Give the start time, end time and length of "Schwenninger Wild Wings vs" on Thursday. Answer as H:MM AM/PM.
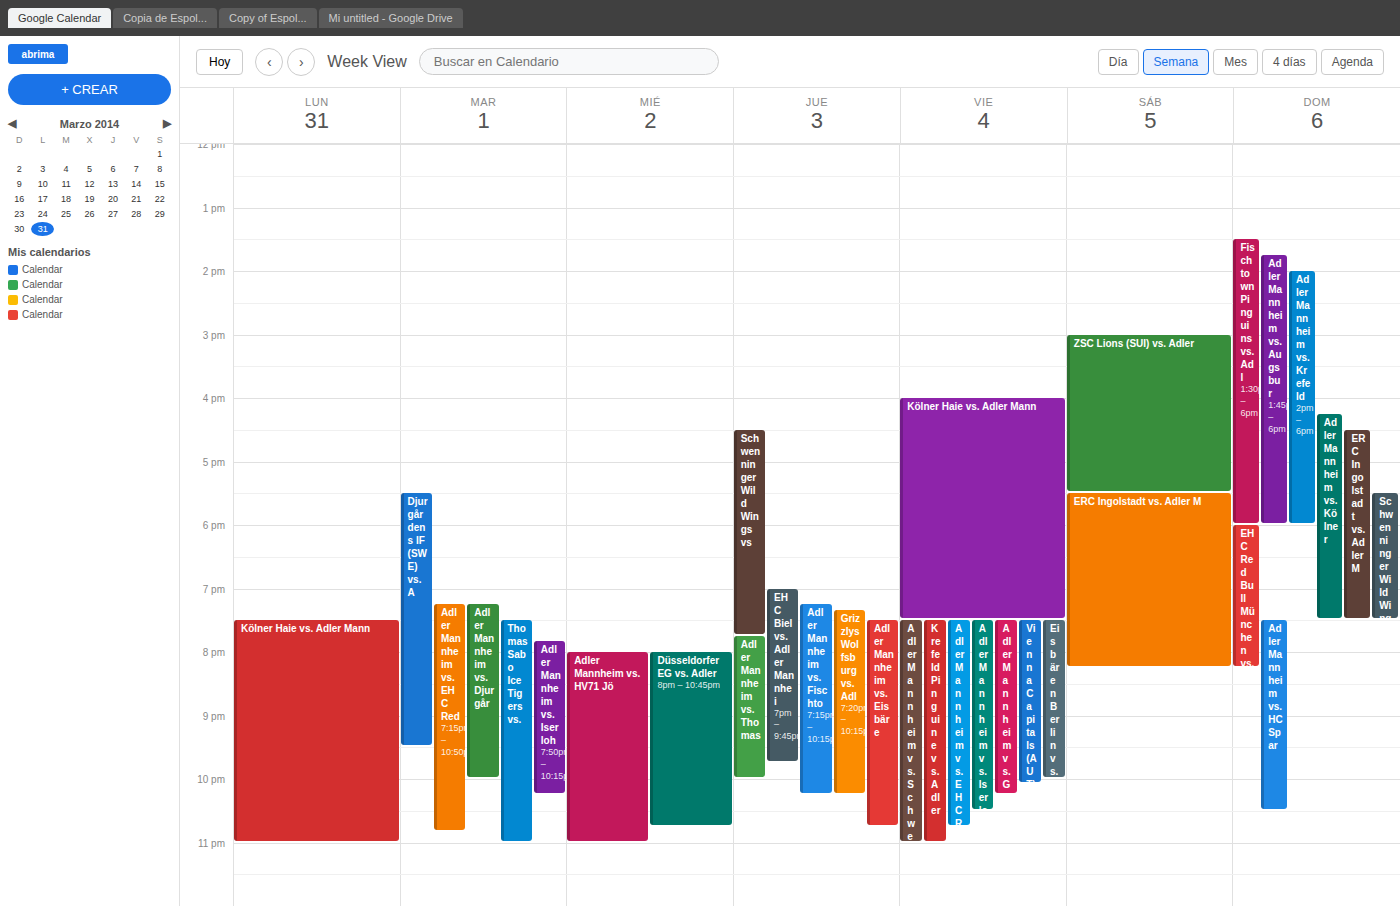
4:30 PM to 7:45 PM, 3 hours 15 minutes